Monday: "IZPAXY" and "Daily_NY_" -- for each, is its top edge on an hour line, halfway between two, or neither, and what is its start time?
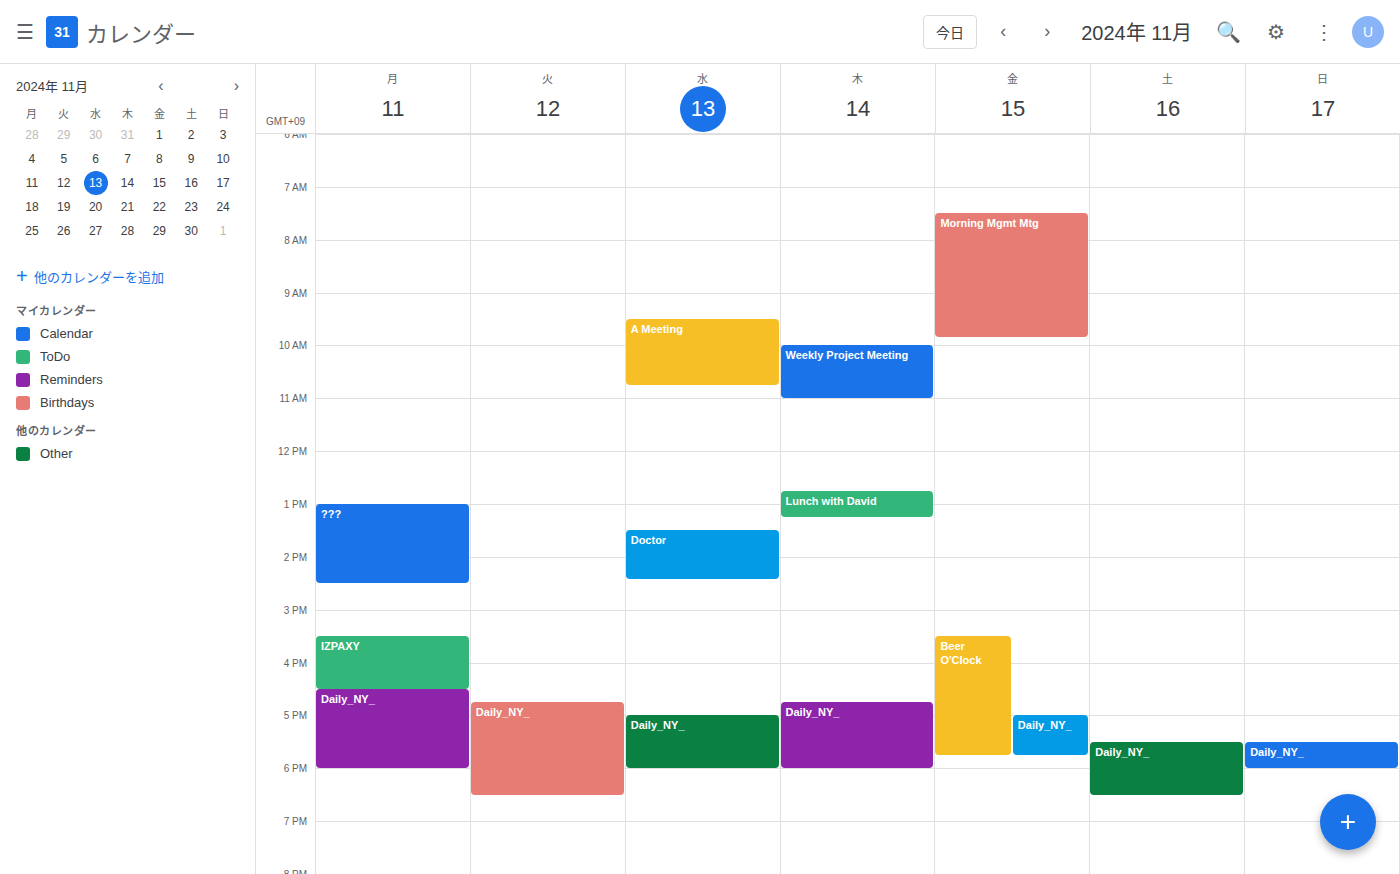
"IZPAXY": 3:30 PM, halfway between the 3 PM and 4 PM lines. "Daily_NY_": 4:30 PM, halfway between the 4 PM and 5 PM lines.